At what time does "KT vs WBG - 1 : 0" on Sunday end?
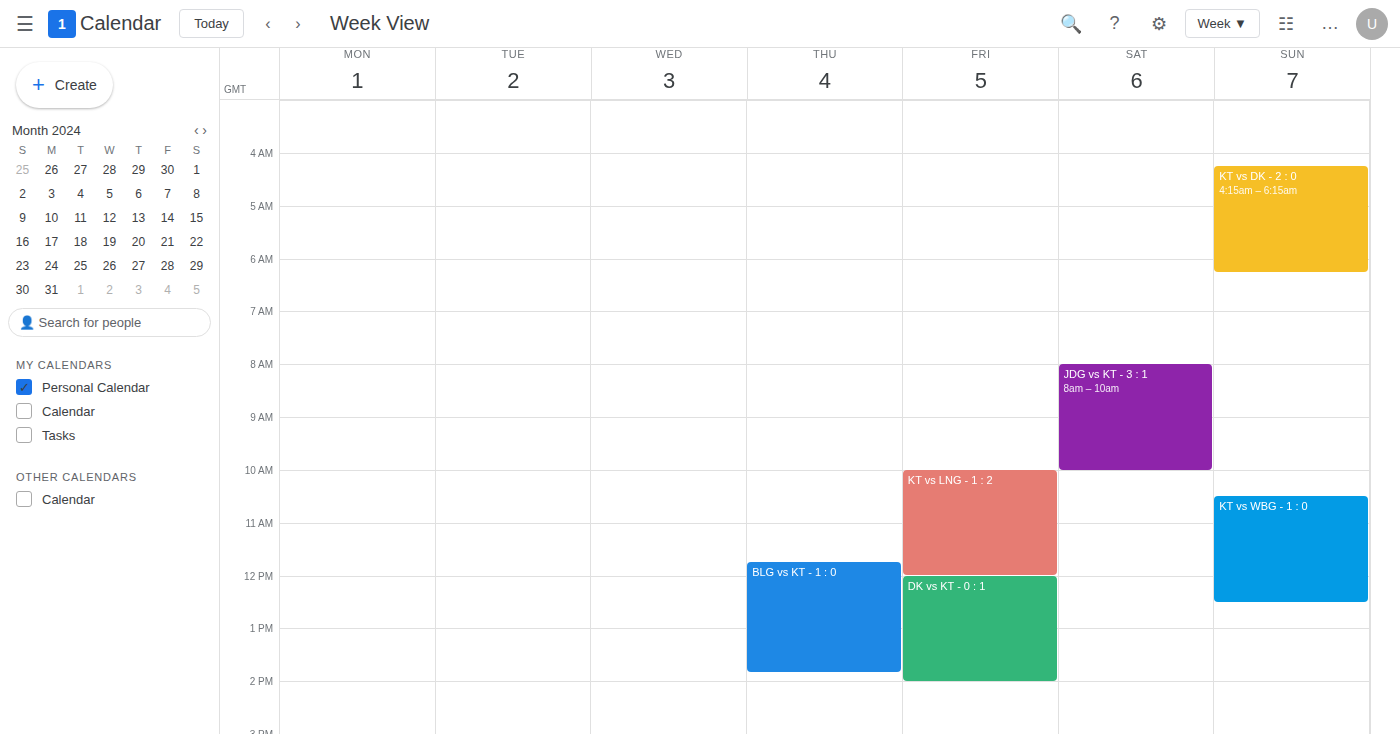
12:30 PM